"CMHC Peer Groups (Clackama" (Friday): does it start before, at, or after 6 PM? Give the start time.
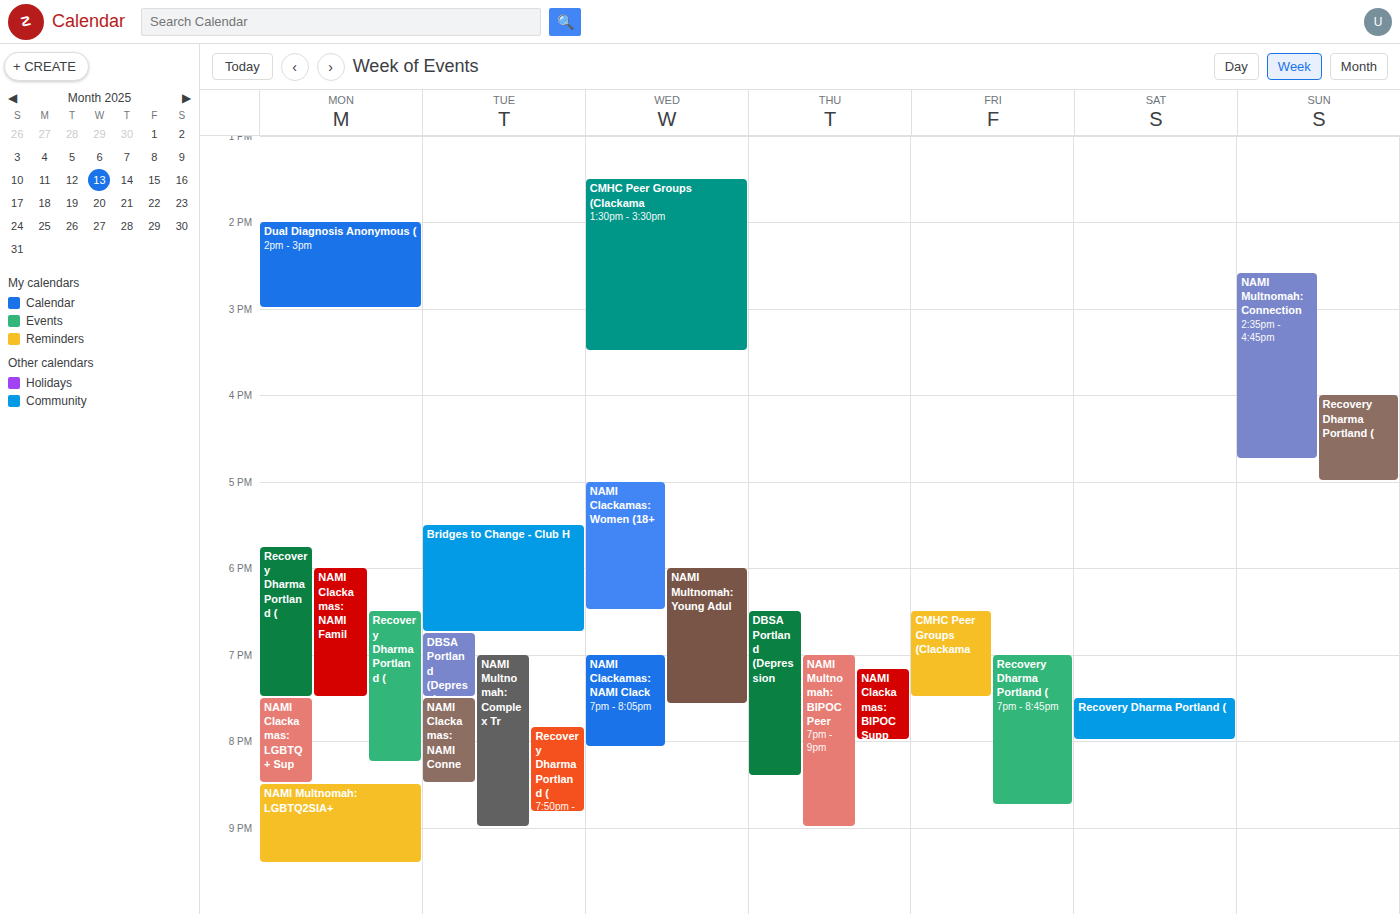
6:30 PM -- after 6 PM, 30 minutes below the 6 PM line.